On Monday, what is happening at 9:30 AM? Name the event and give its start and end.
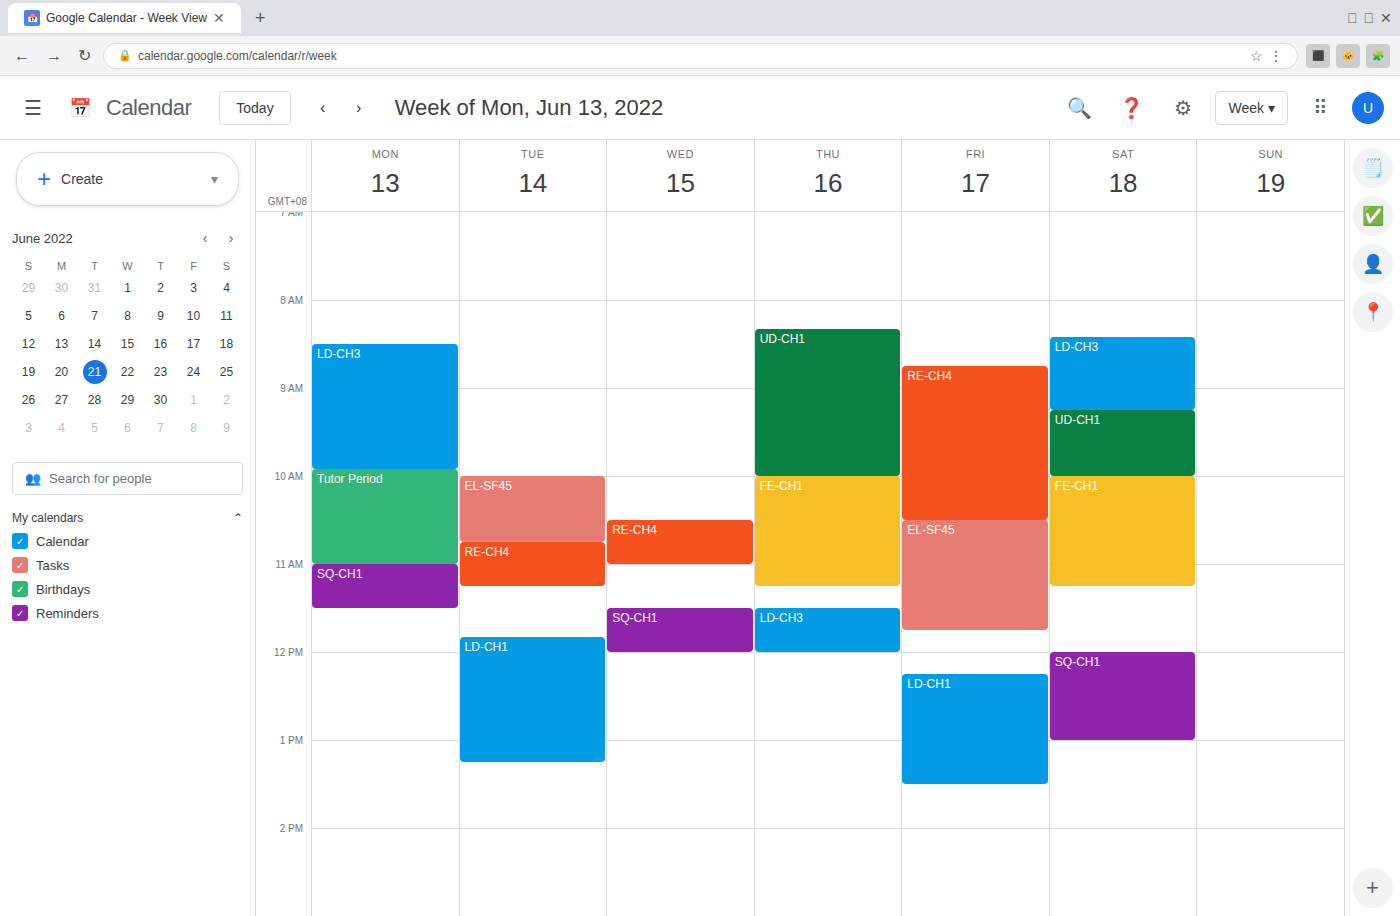
"LD-CH3", 8:30 AM to 9:55 AM